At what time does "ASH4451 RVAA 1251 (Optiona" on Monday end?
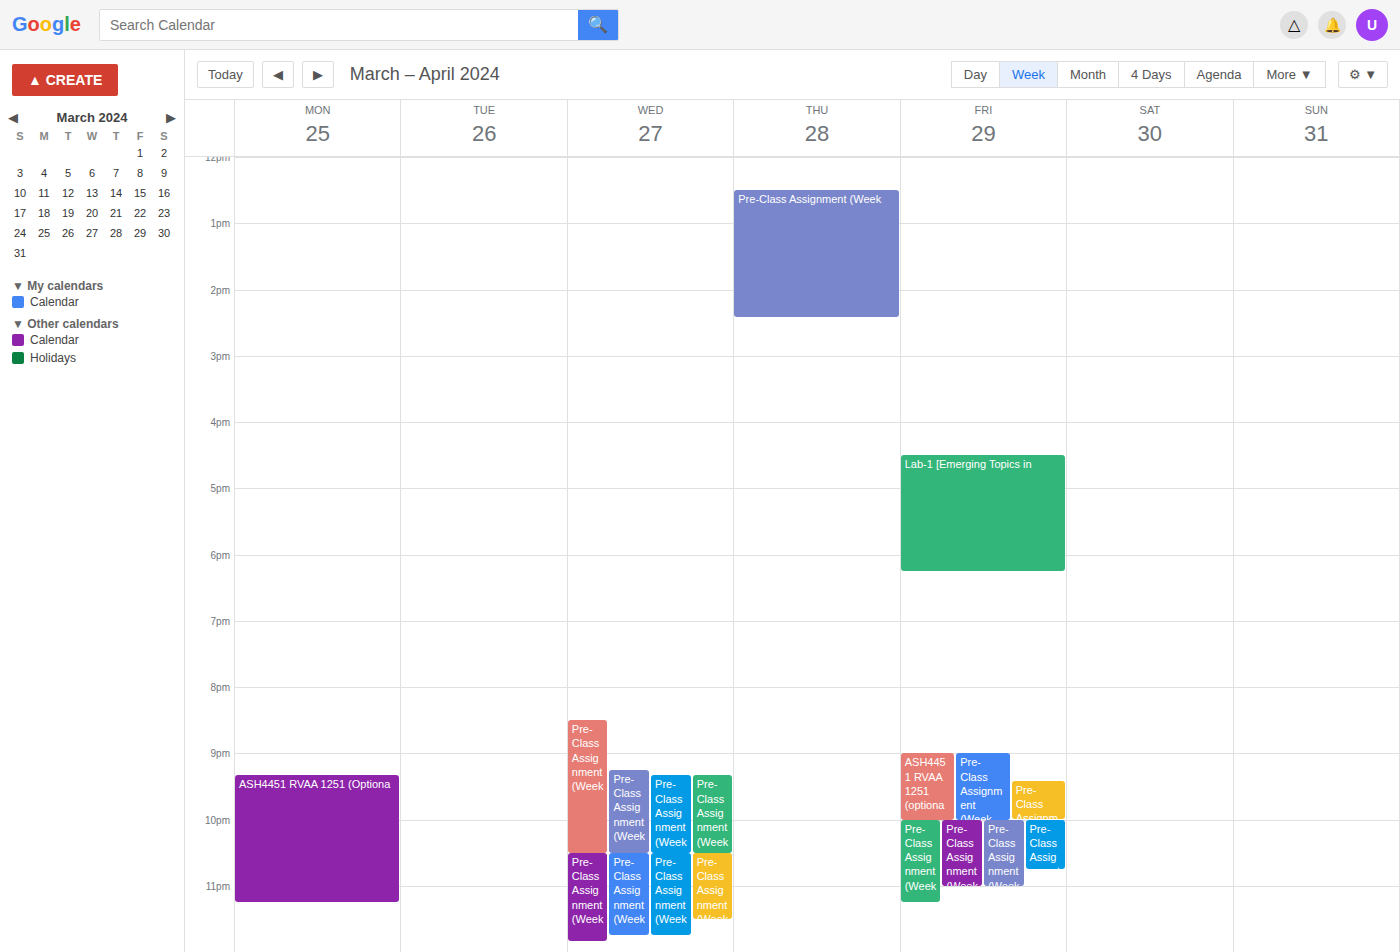
11:15 PM